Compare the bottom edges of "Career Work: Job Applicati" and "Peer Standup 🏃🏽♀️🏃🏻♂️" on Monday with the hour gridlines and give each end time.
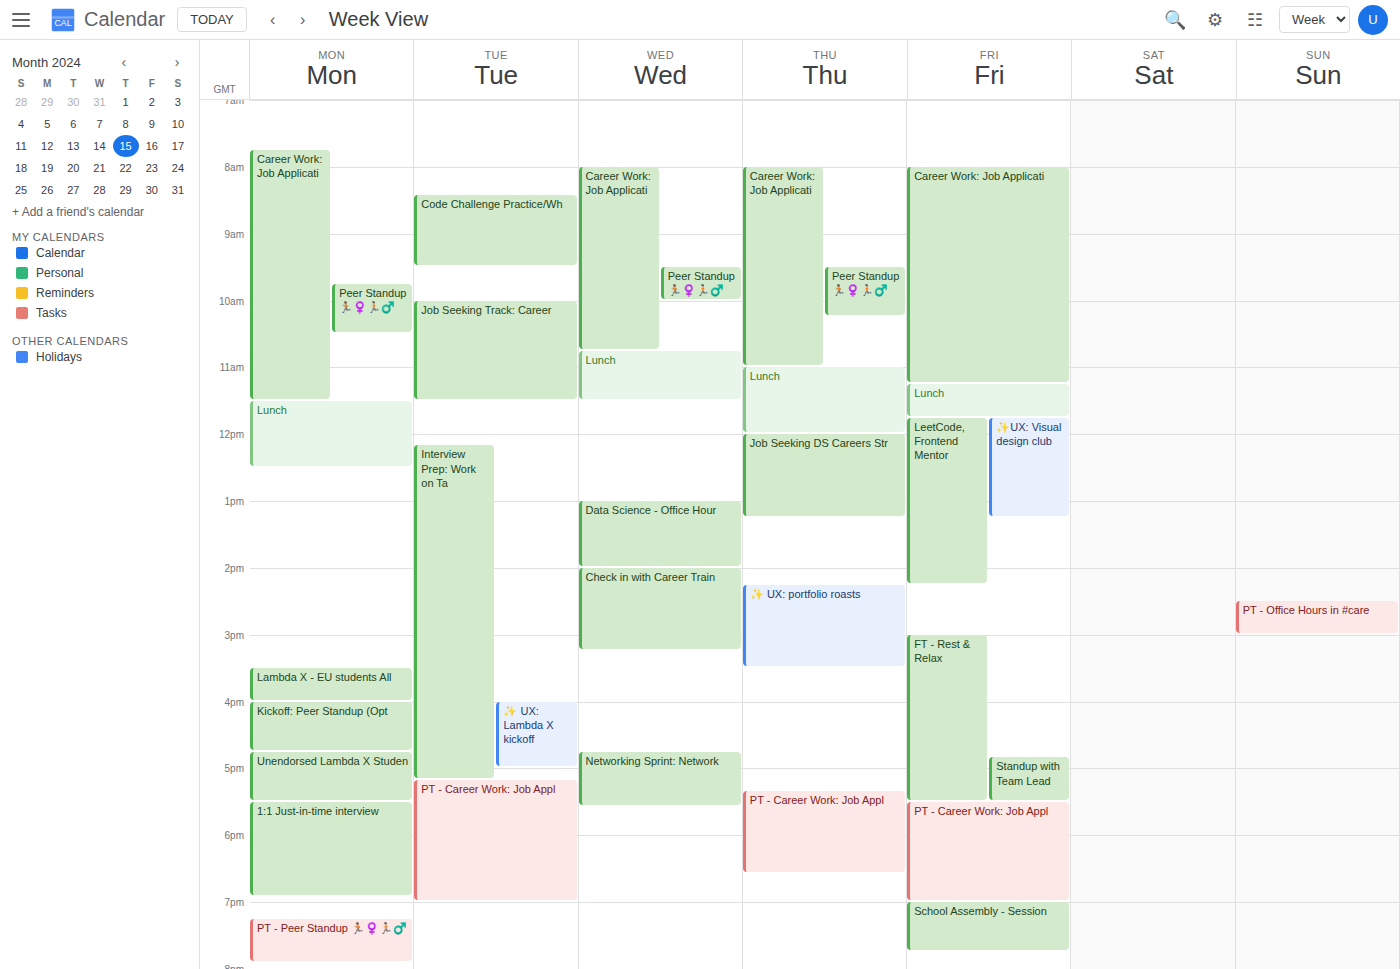
"Career Work: Job Applicati": 11:30 AM, halfway between the 11 AM and 12 PM lines. "Peer Standup 🏃🏽♀️🏃🏻♂️": 10:30 AM, halfway between the 10 AM and 11 AM lines.